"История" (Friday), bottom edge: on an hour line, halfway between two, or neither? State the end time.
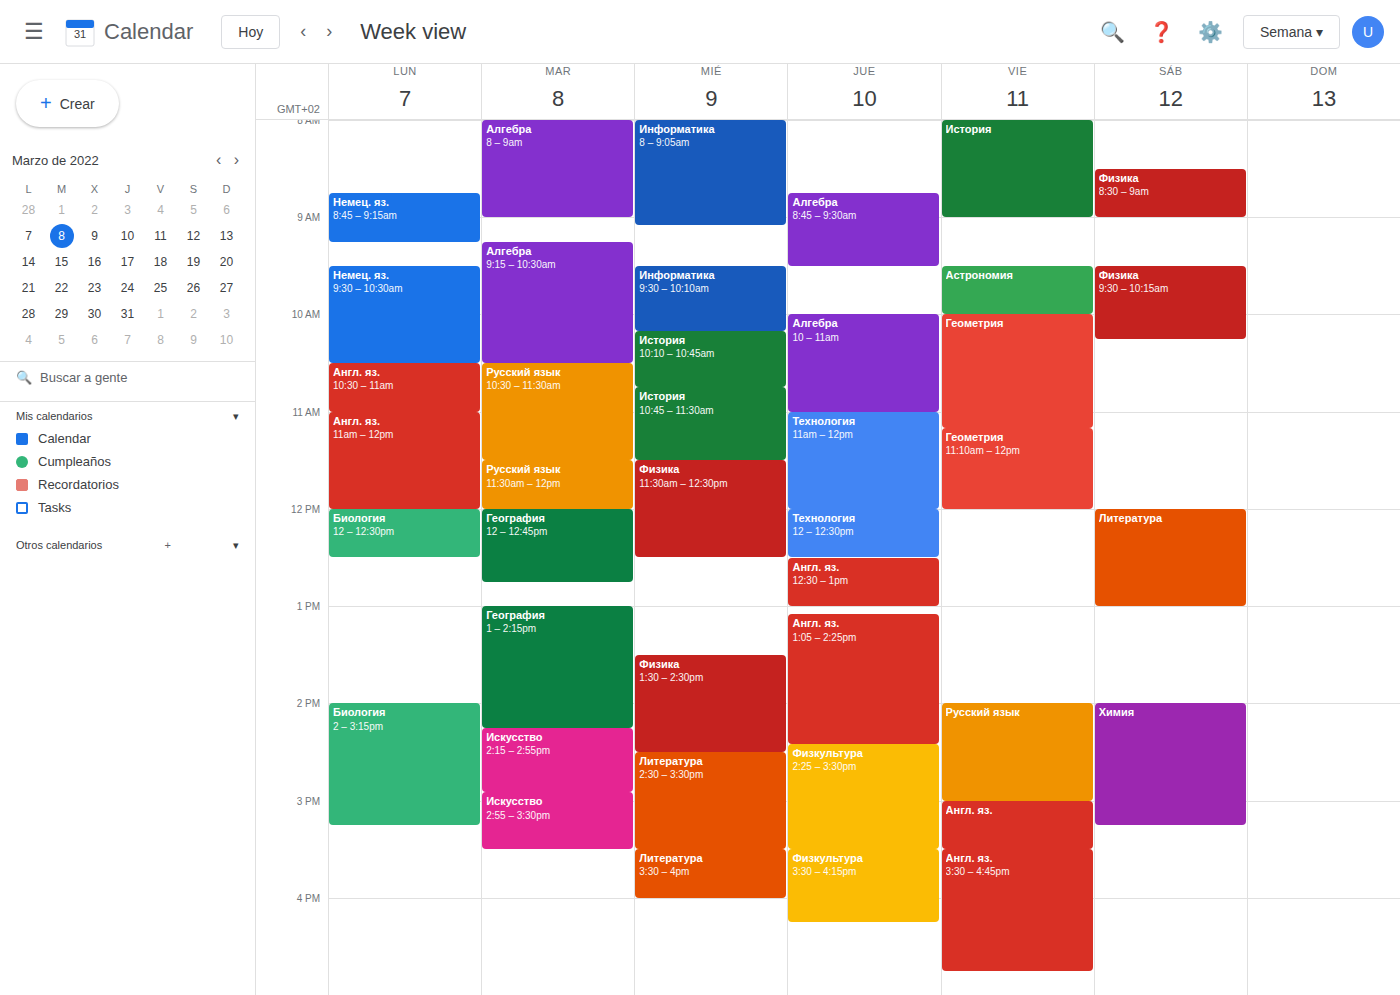
9:00 AM -- exactly on the 9 AM line.